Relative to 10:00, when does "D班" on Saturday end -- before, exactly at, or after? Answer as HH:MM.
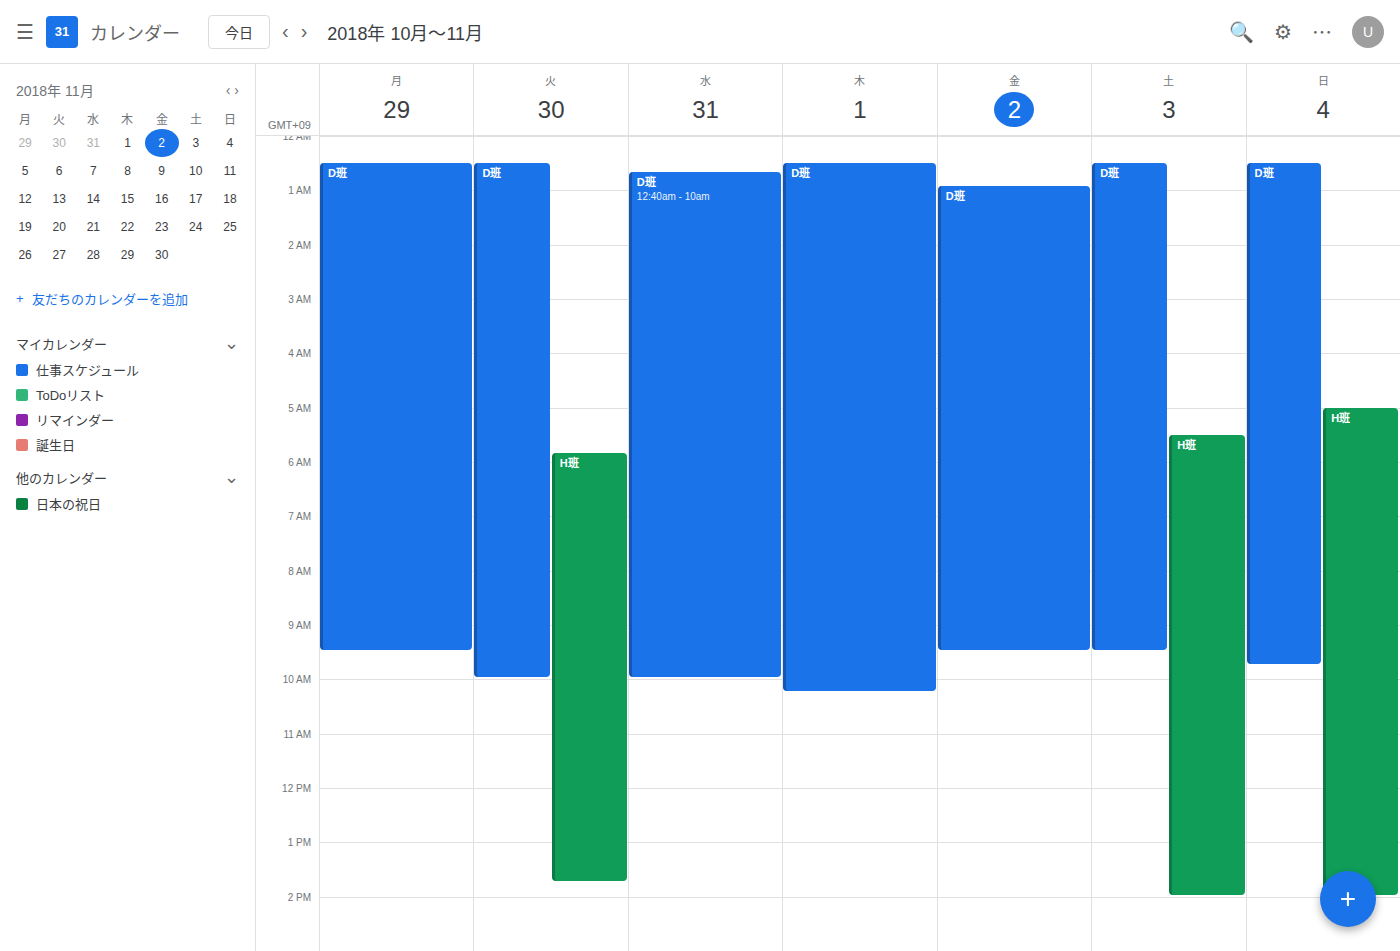
09:30 -- before 10:00, 30 minutes above the 10:00 line.